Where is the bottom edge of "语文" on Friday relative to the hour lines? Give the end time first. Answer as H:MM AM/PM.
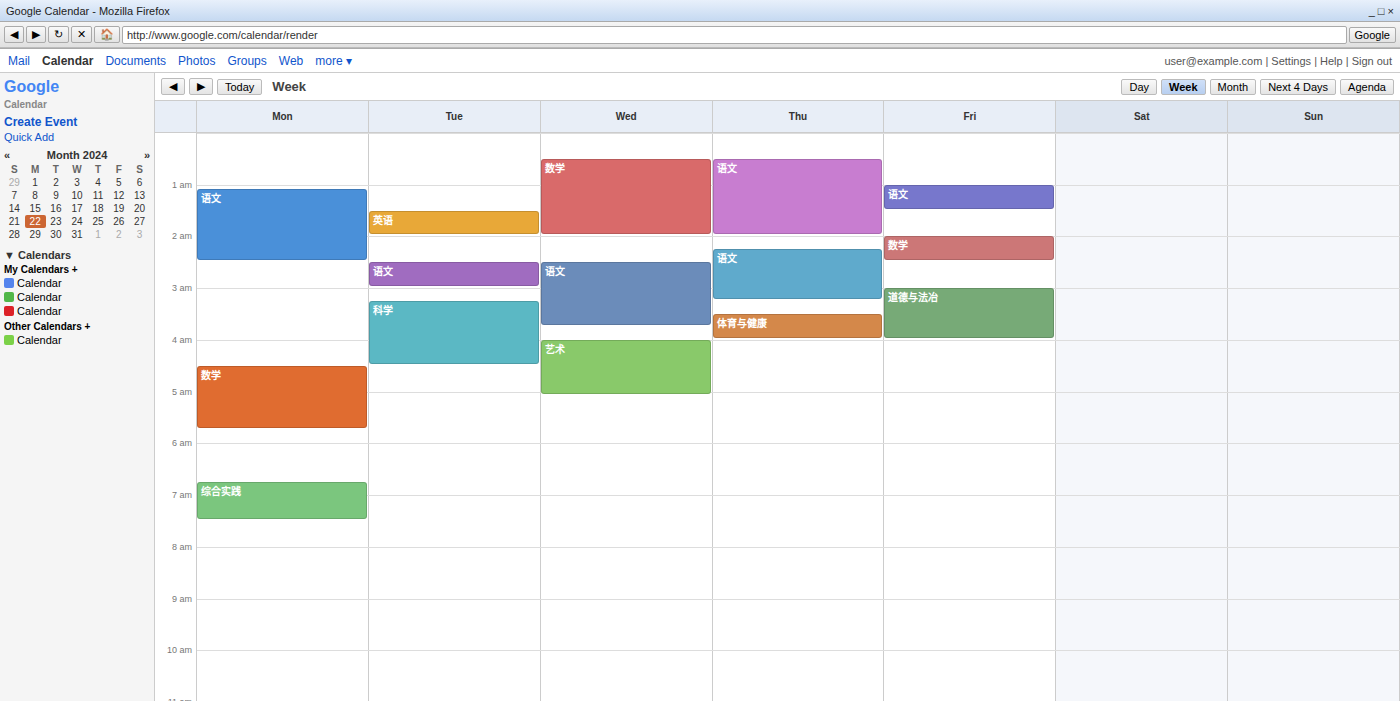
1:30 AM -- halfway between the 1 AM and 2 AM lines.